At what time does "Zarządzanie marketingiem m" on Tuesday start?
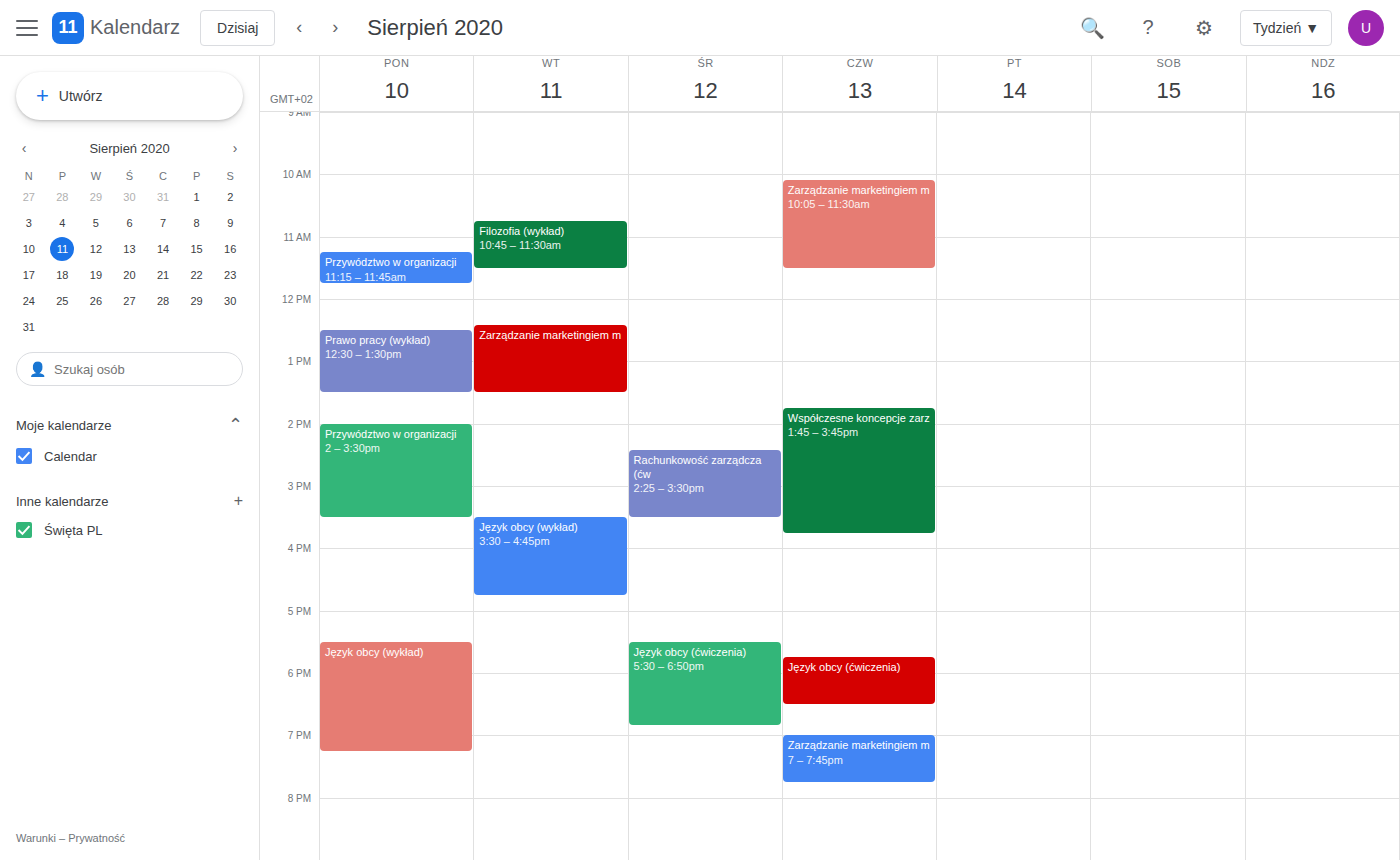
12:25 PM